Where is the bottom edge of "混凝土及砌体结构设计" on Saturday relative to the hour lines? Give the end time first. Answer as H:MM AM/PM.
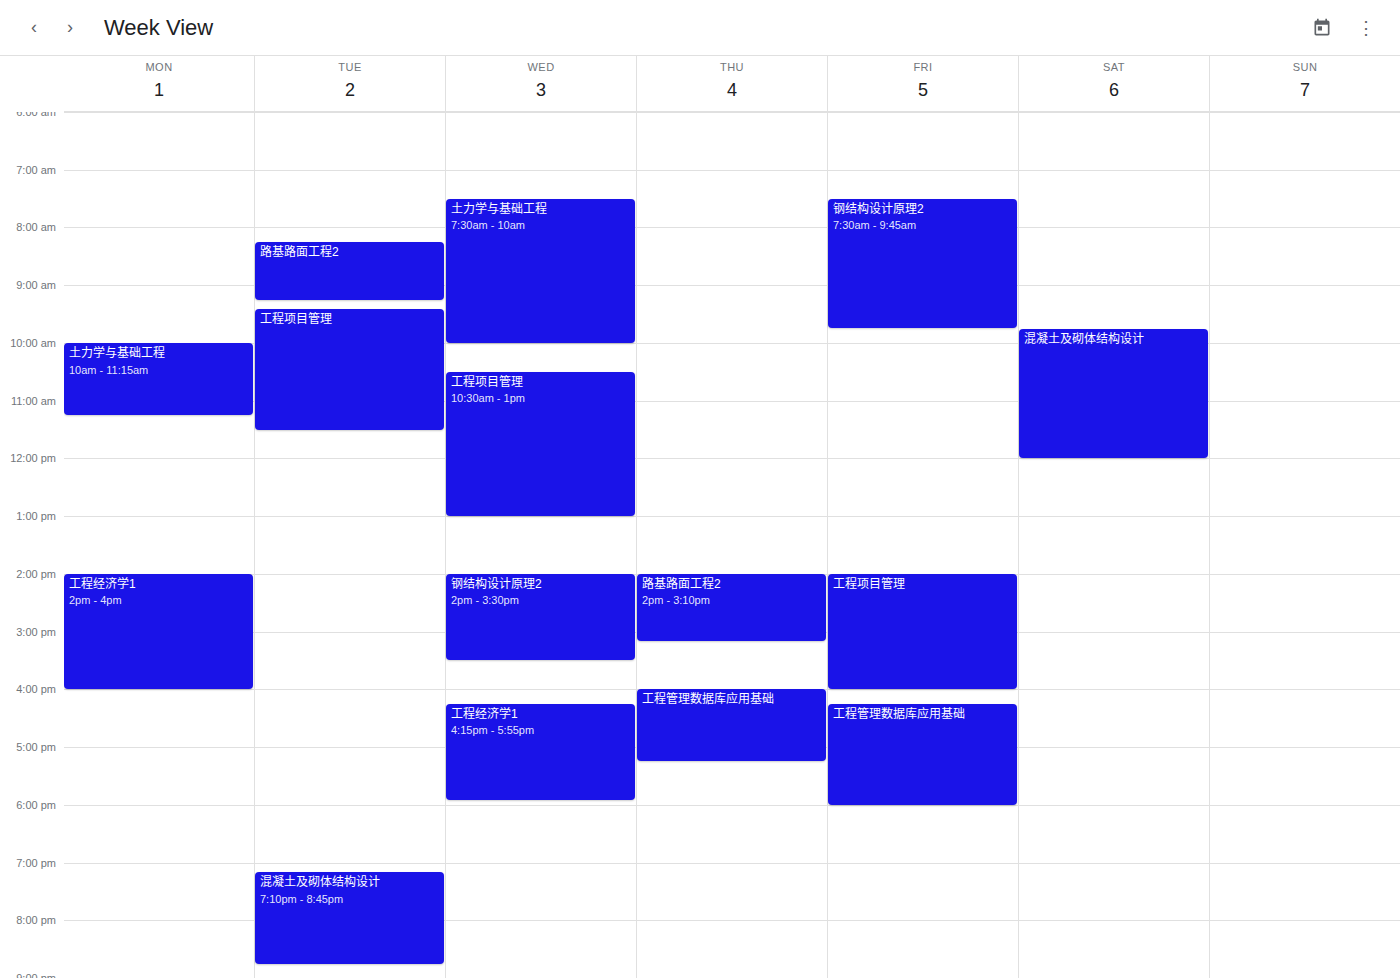
12:00 PM -- exactly on the 12 PM line.